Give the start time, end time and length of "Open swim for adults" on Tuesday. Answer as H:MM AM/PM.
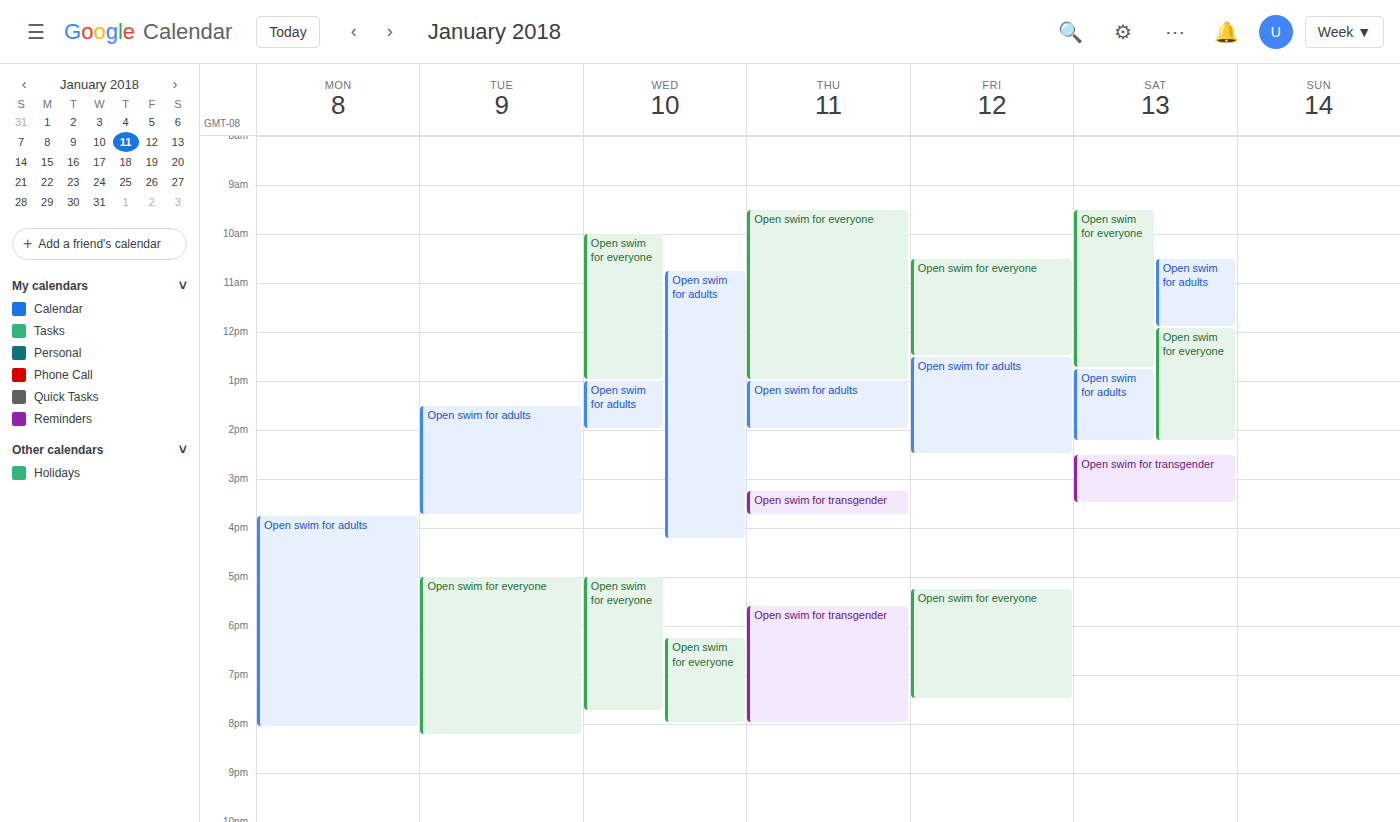
1:30 PM to 3:45 PM, 2 hours 15 minutes